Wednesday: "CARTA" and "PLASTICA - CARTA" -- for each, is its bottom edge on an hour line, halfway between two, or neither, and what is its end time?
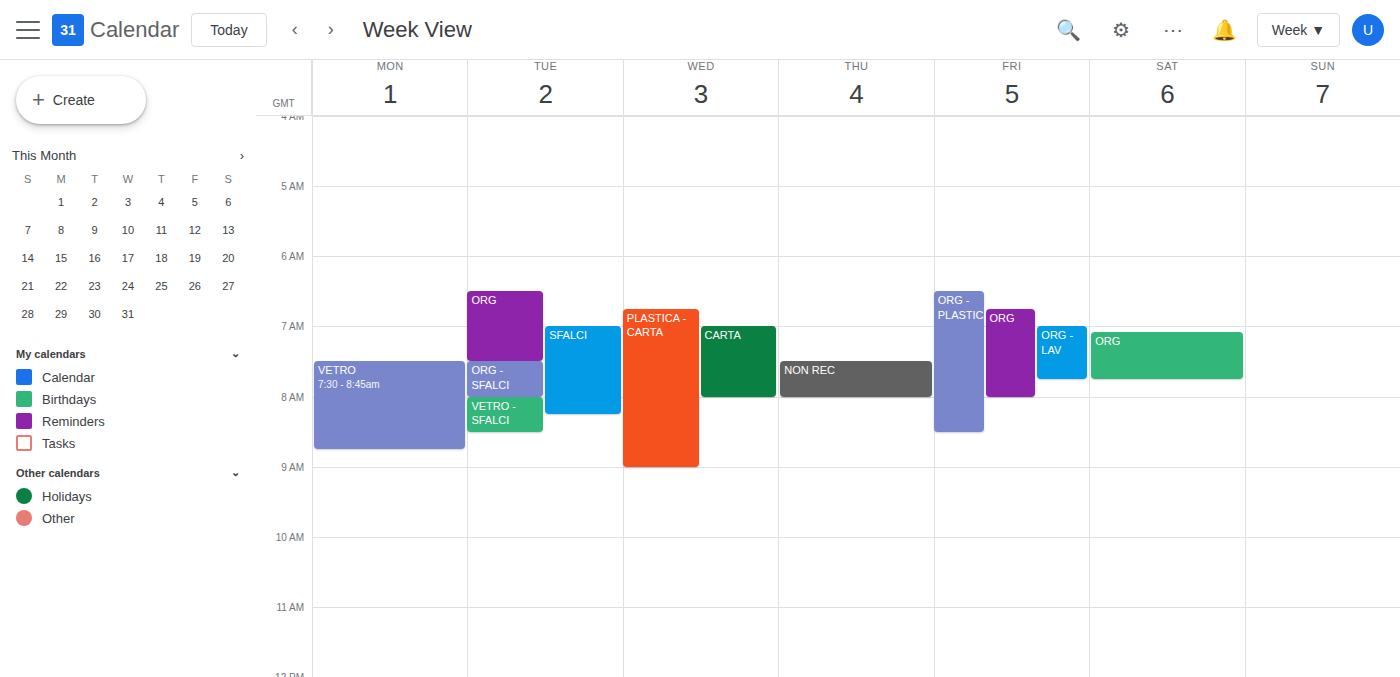
"CARTA": 8:00 AM, exactly on the 8 AM line. "PLASTICA - CARTA": 9:00 AM, exactly on the 9 AM line.